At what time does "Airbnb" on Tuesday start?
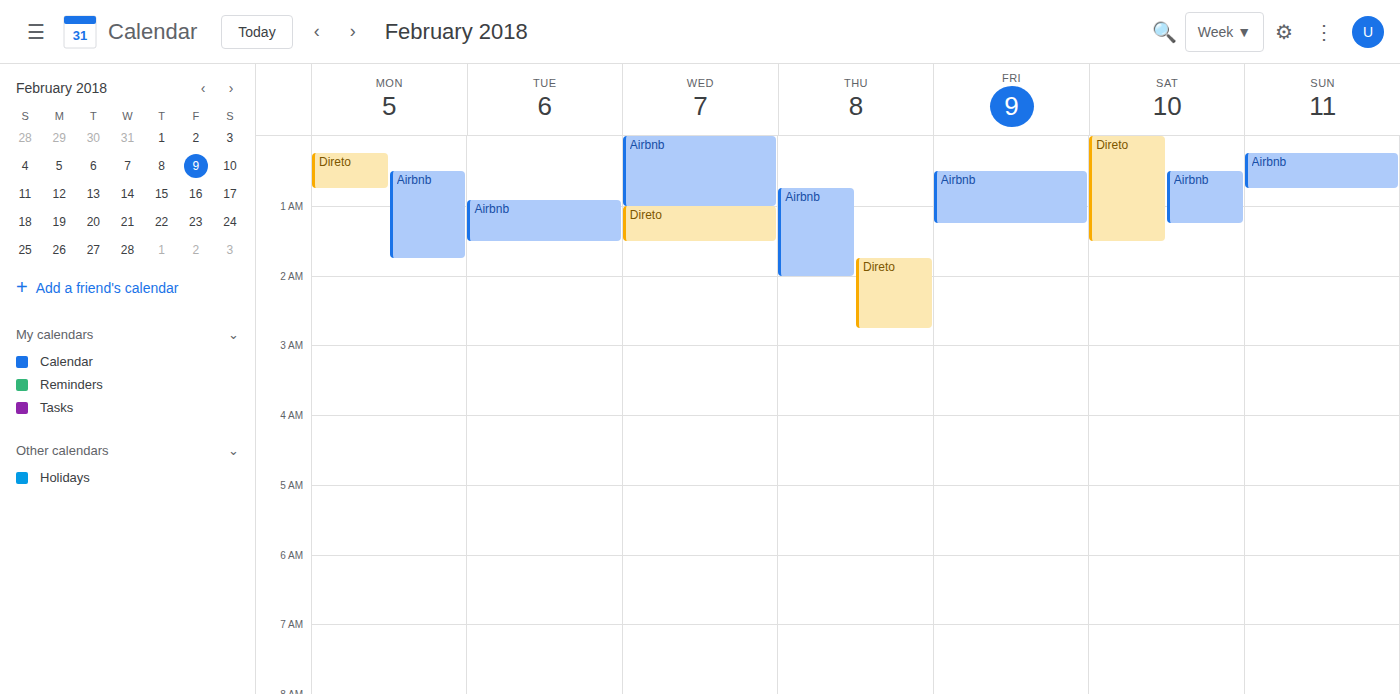
12:55 AM